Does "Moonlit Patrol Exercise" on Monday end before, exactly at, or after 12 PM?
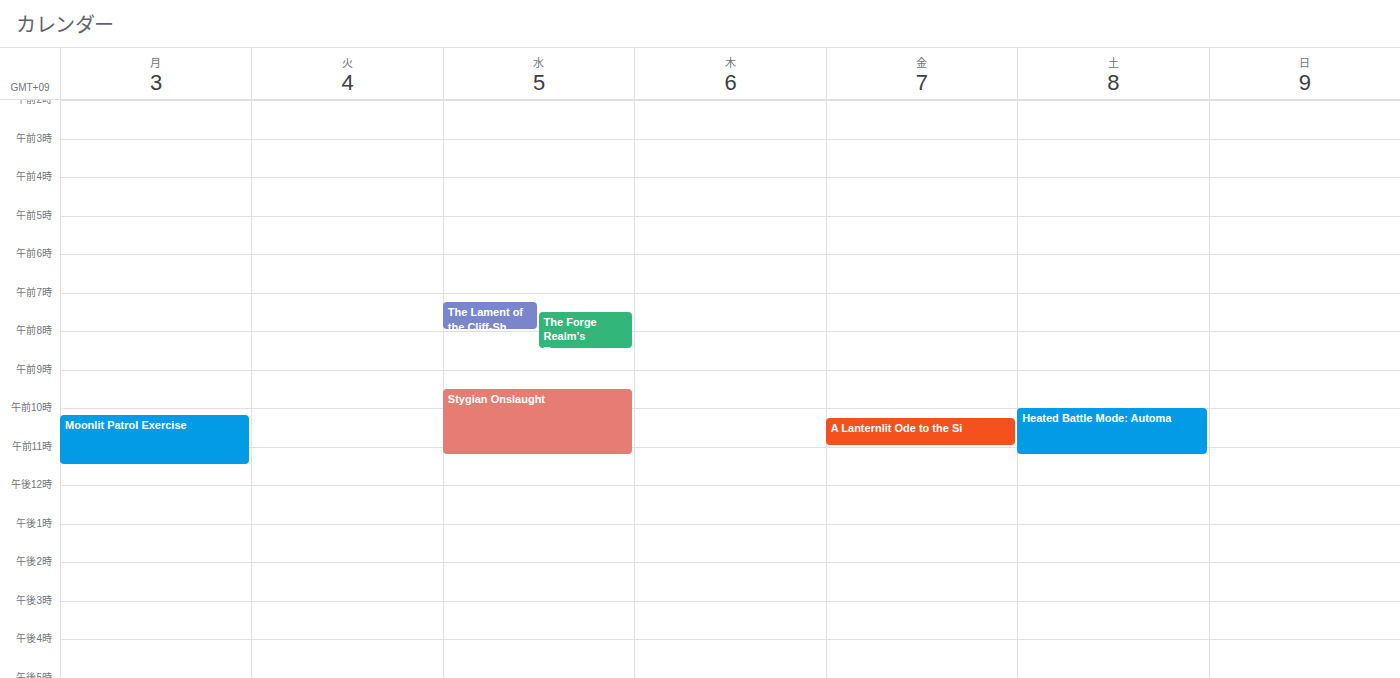
11:30 AM -- before 12 PM, 30 minutes above the 12 PM line.